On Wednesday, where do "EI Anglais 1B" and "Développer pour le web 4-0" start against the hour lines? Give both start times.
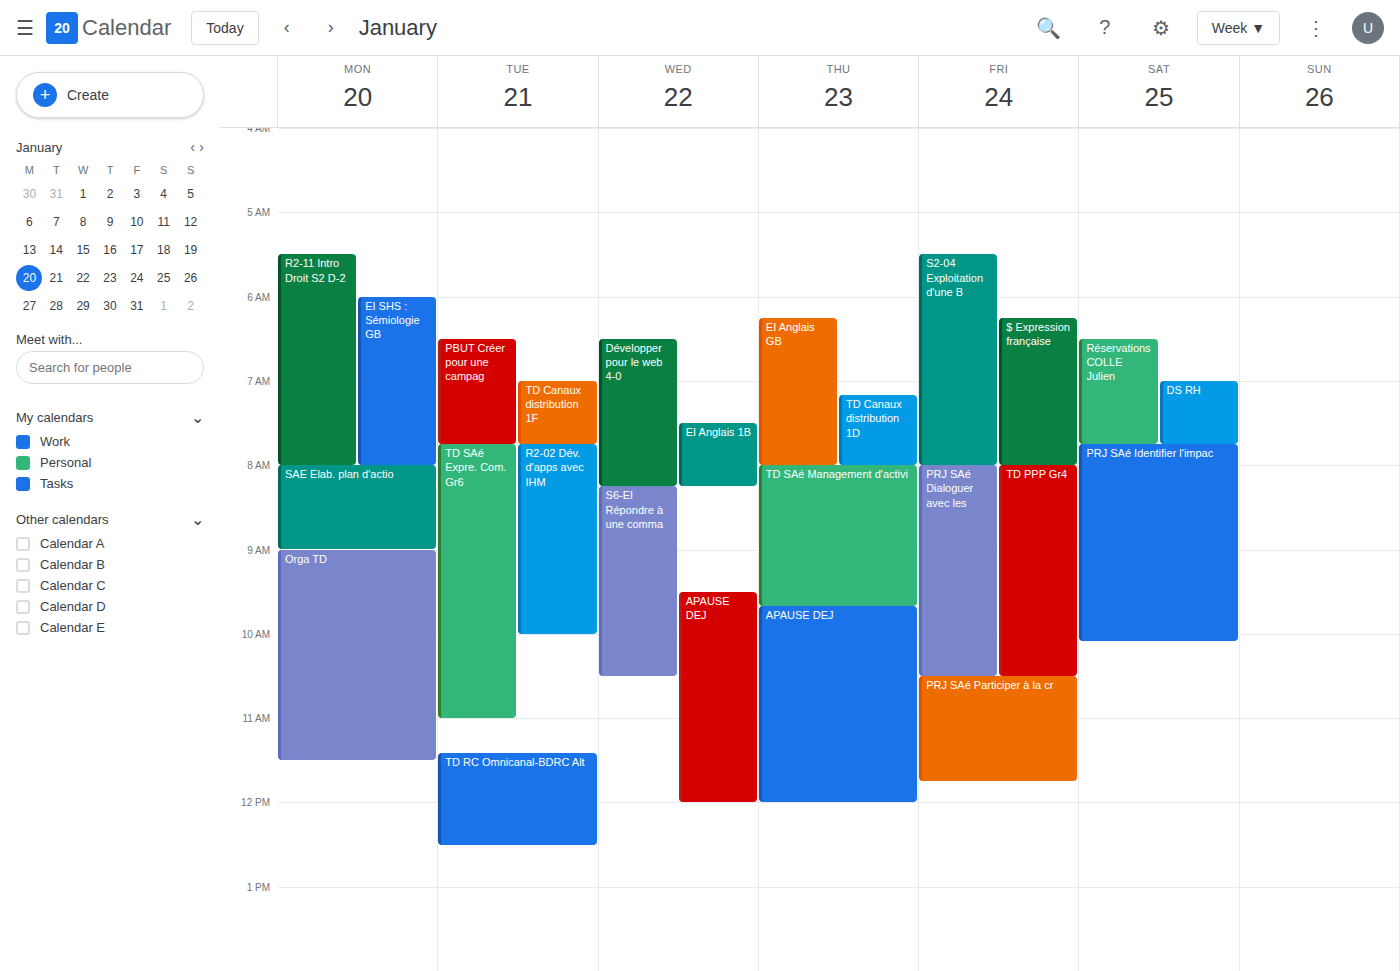
"EI Anglais 1B": 7:30 AM, halfway between the 7 AM and 8 AM lines. "Développer pour le web 4-0": 6:30 AM, halfway between the 6 AM and 7 AM lines.